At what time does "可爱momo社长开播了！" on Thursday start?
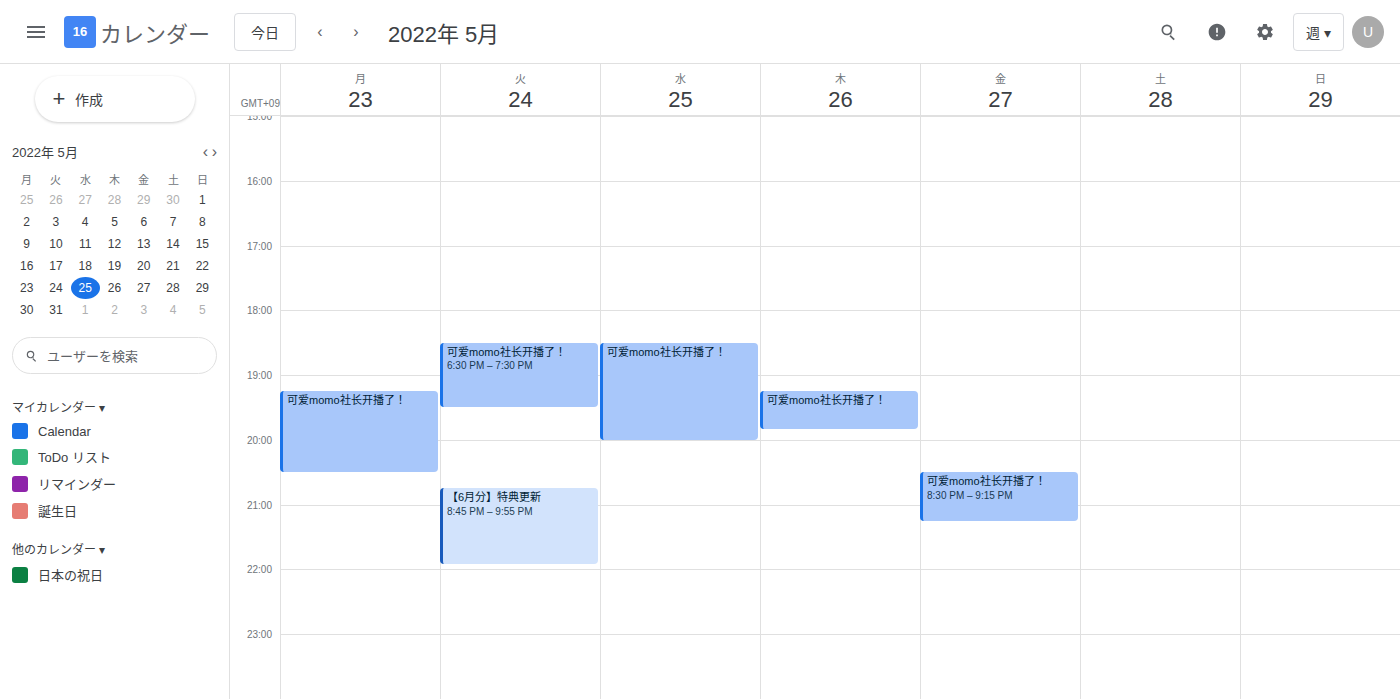
7:15 PM